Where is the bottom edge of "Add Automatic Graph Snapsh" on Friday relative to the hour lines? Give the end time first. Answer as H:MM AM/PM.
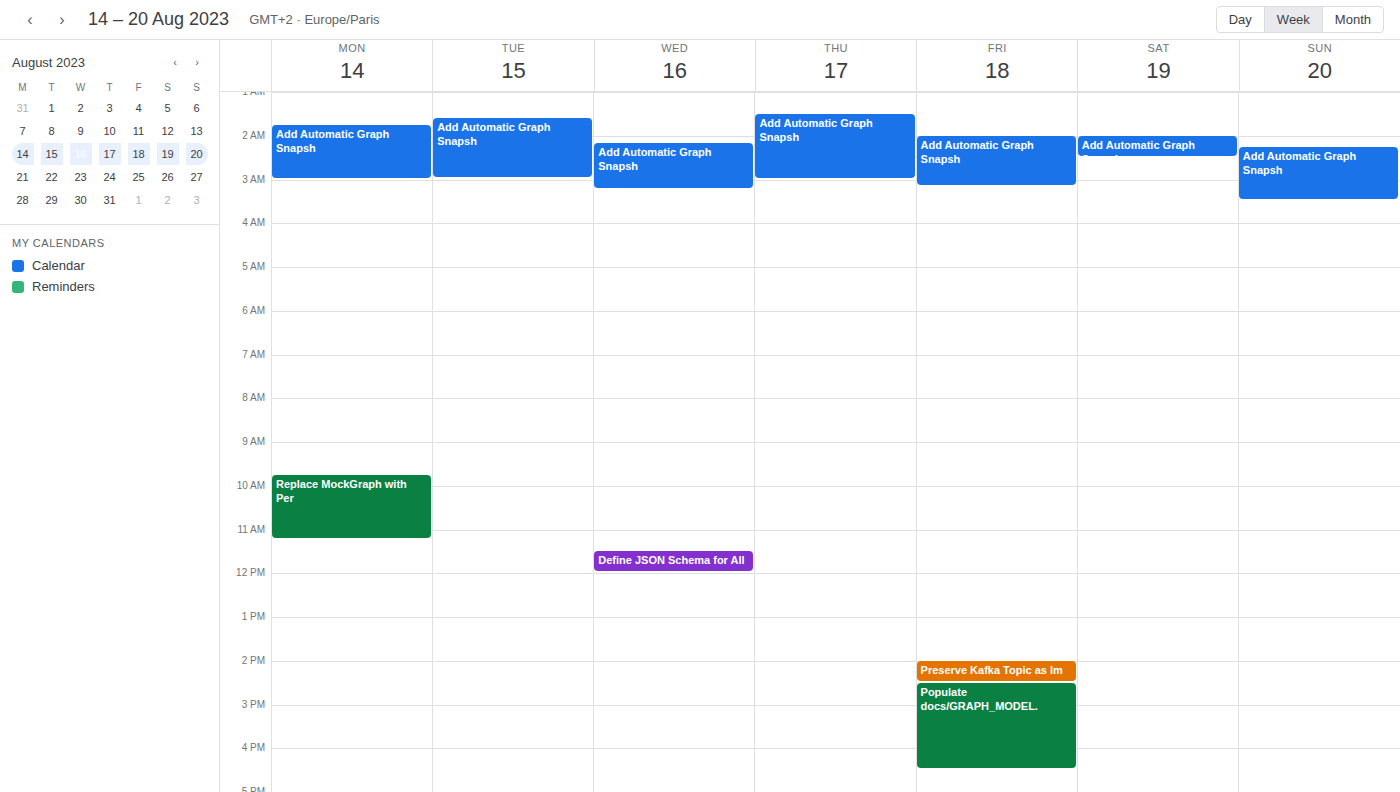
3:10 AM -- neither: 10 minutes below the 3 AM line and 50 minutes above the 4 AM line.